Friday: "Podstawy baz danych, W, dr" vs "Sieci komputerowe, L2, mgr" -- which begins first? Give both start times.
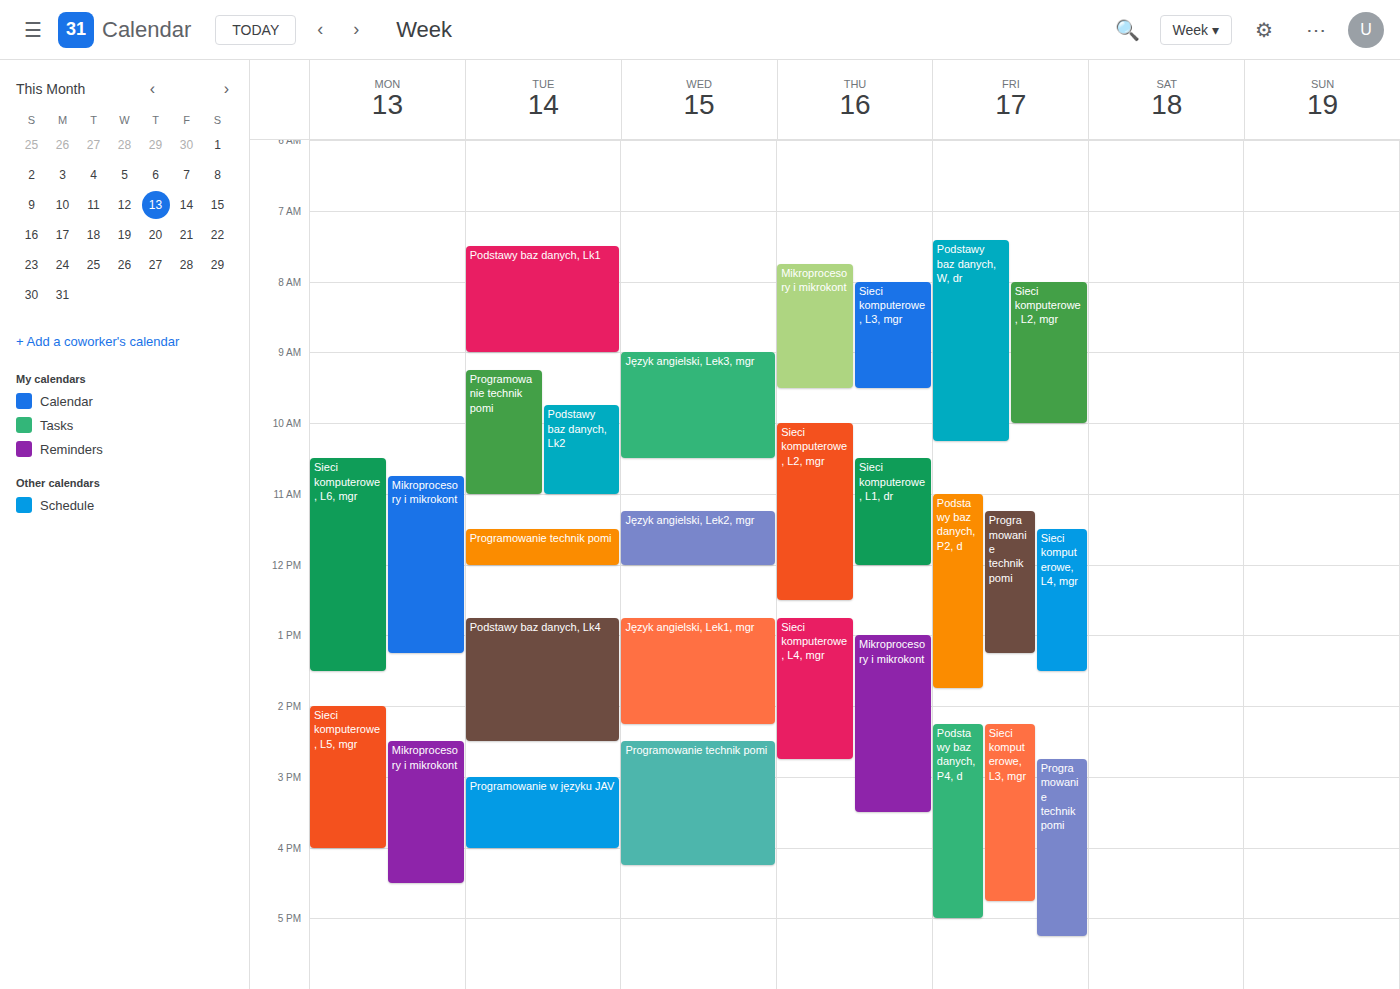
"Podstawy baz danych, W, dr" 07:25; "Sieci komputerowe, L2, mgr" 08:00.